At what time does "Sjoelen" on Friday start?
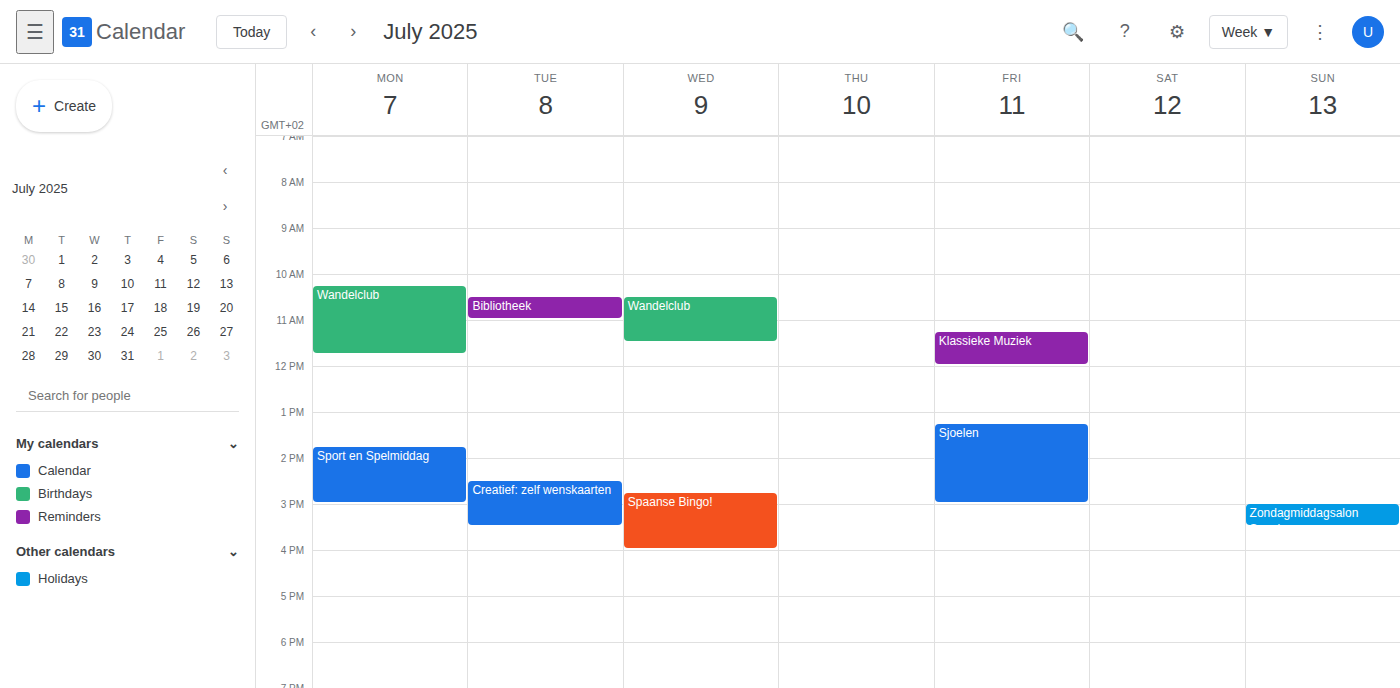
13:15